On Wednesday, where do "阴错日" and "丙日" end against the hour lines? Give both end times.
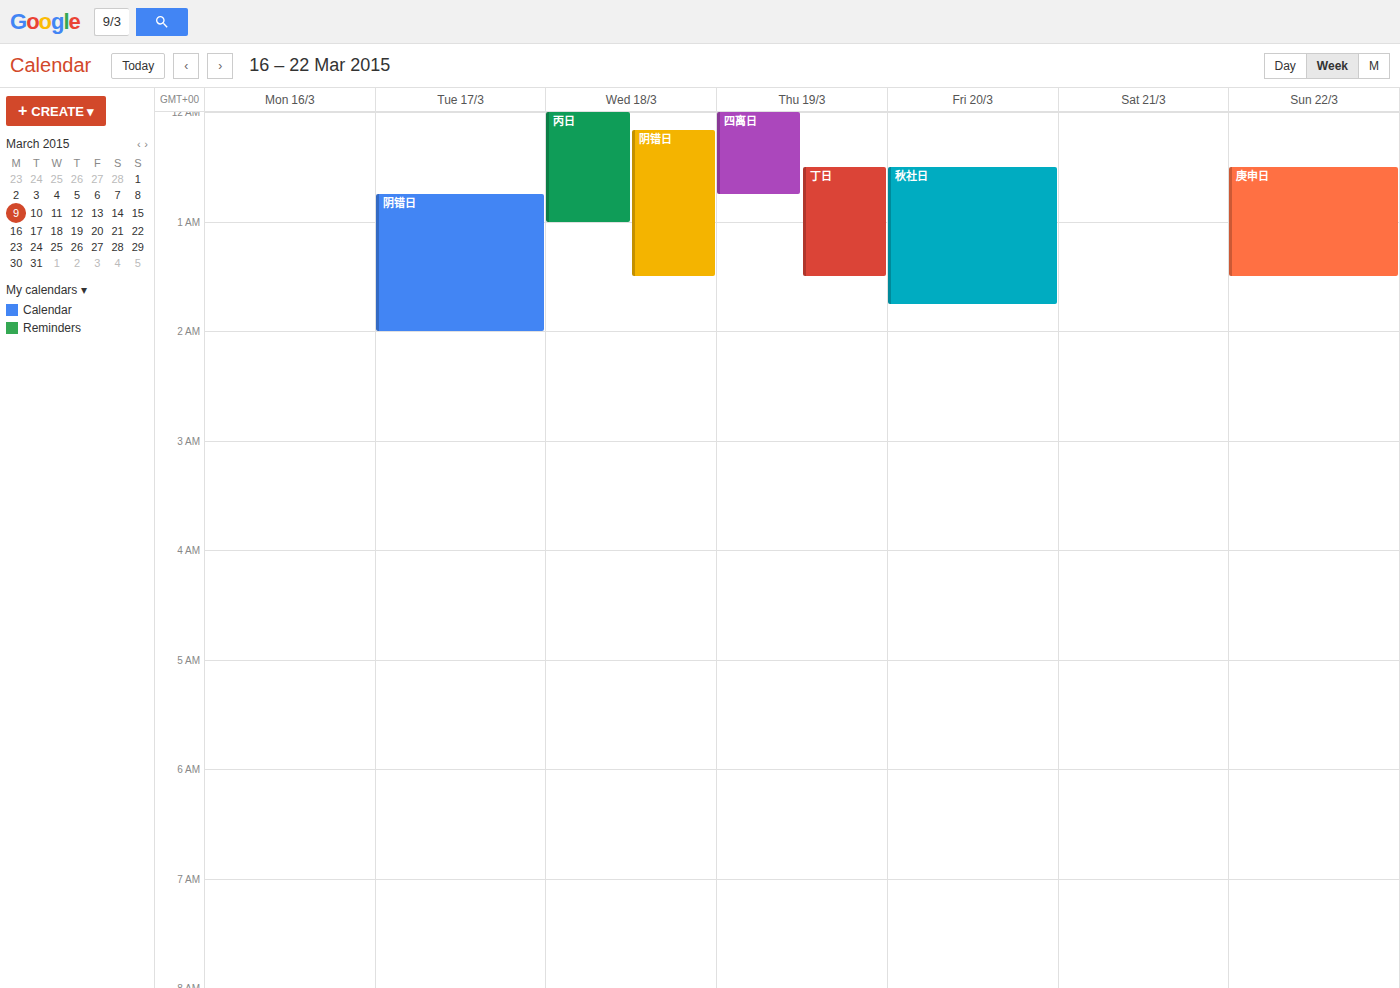
"阴错日": 1:30 AM, halfway between the 1 AM and 2 AM lines. "丙日": 1:00 AM, exactly on the 1 AM line.